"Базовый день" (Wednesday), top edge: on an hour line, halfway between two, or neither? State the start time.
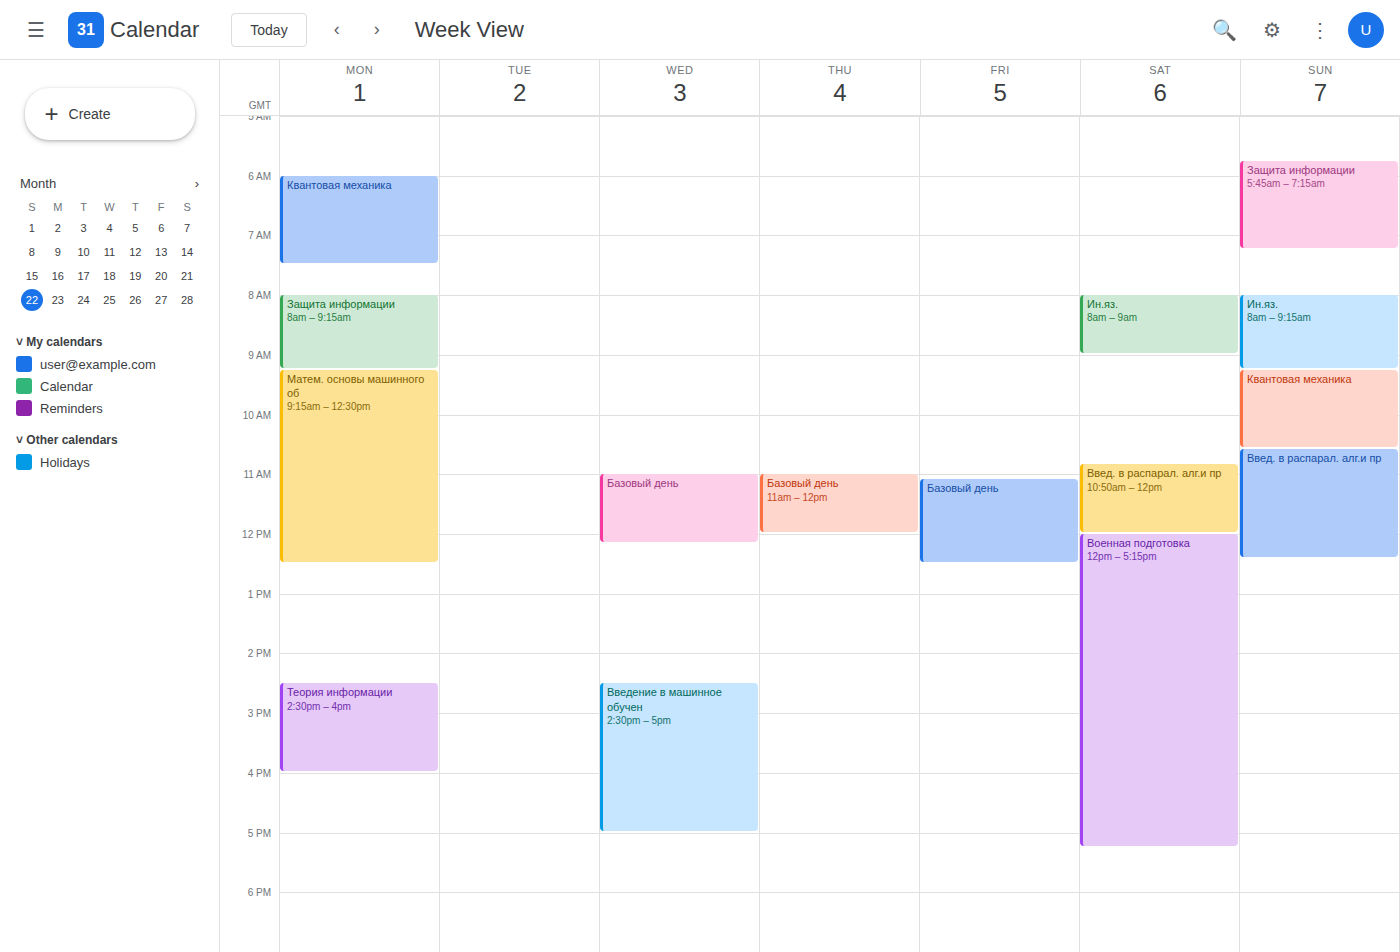
11:00 -- exactly on the 11:00 line.